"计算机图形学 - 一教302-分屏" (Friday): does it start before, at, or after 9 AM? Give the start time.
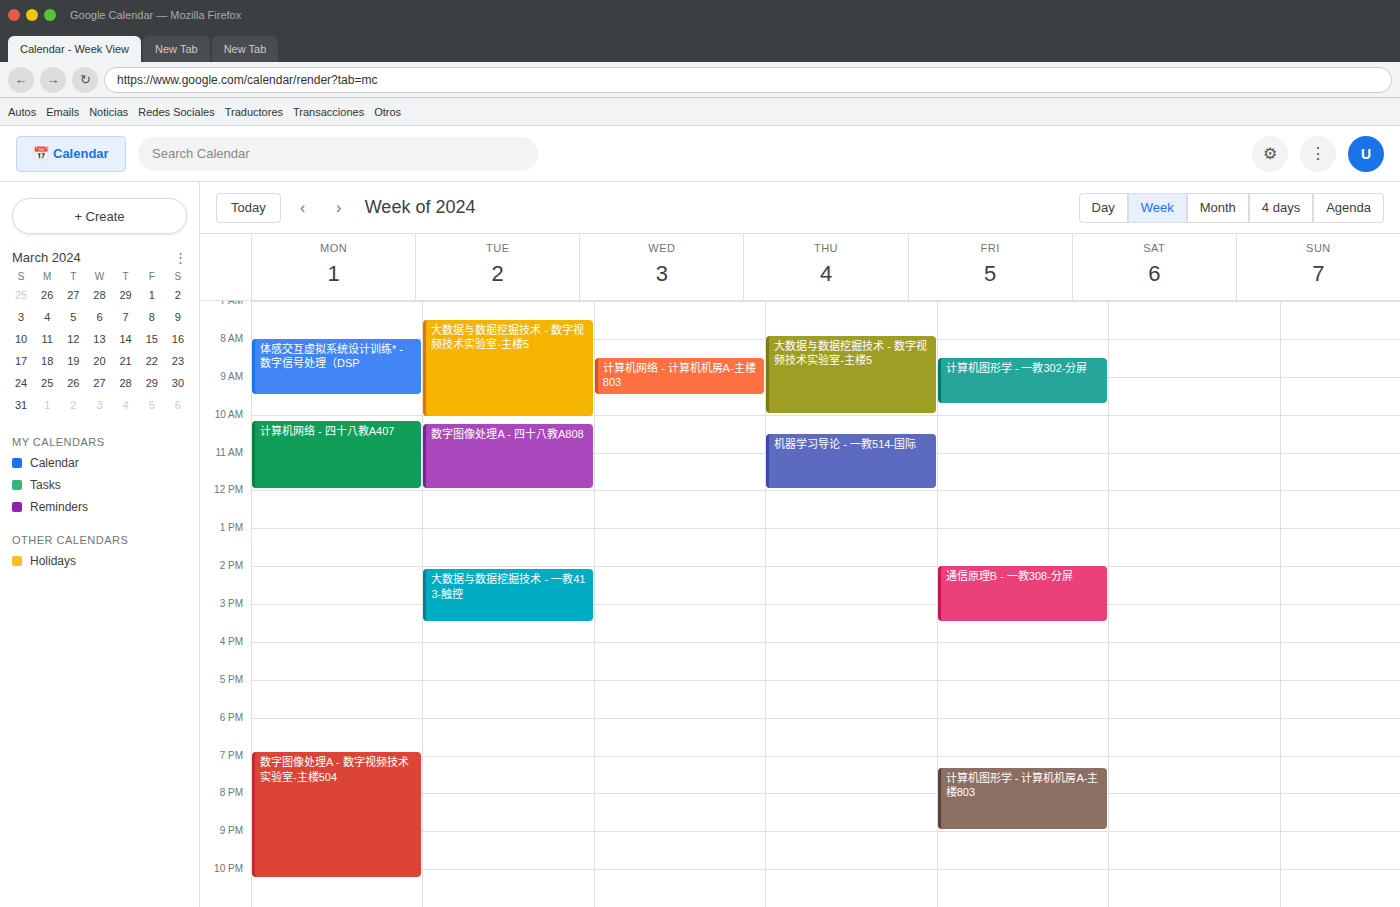
8:30 AM -- before 9 AM, 30 minutes above the 9 AM line.